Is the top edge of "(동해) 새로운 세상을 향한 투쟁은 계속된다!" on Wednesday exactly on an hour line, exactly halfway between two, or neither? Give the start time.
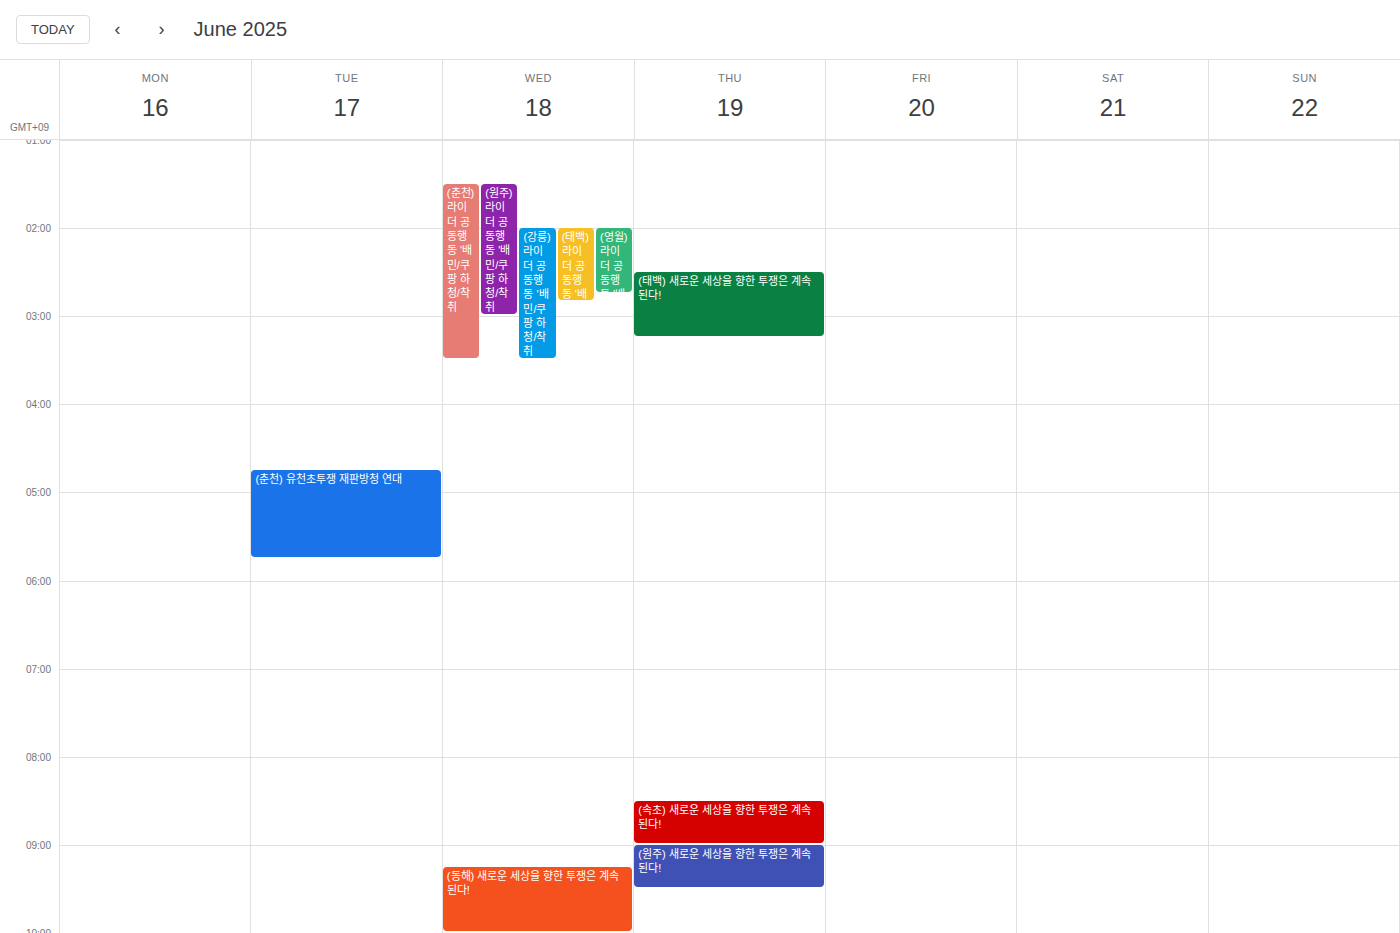
09:15 -- neither: a quarter of the way from the 09:00 line to the 10:00 line.